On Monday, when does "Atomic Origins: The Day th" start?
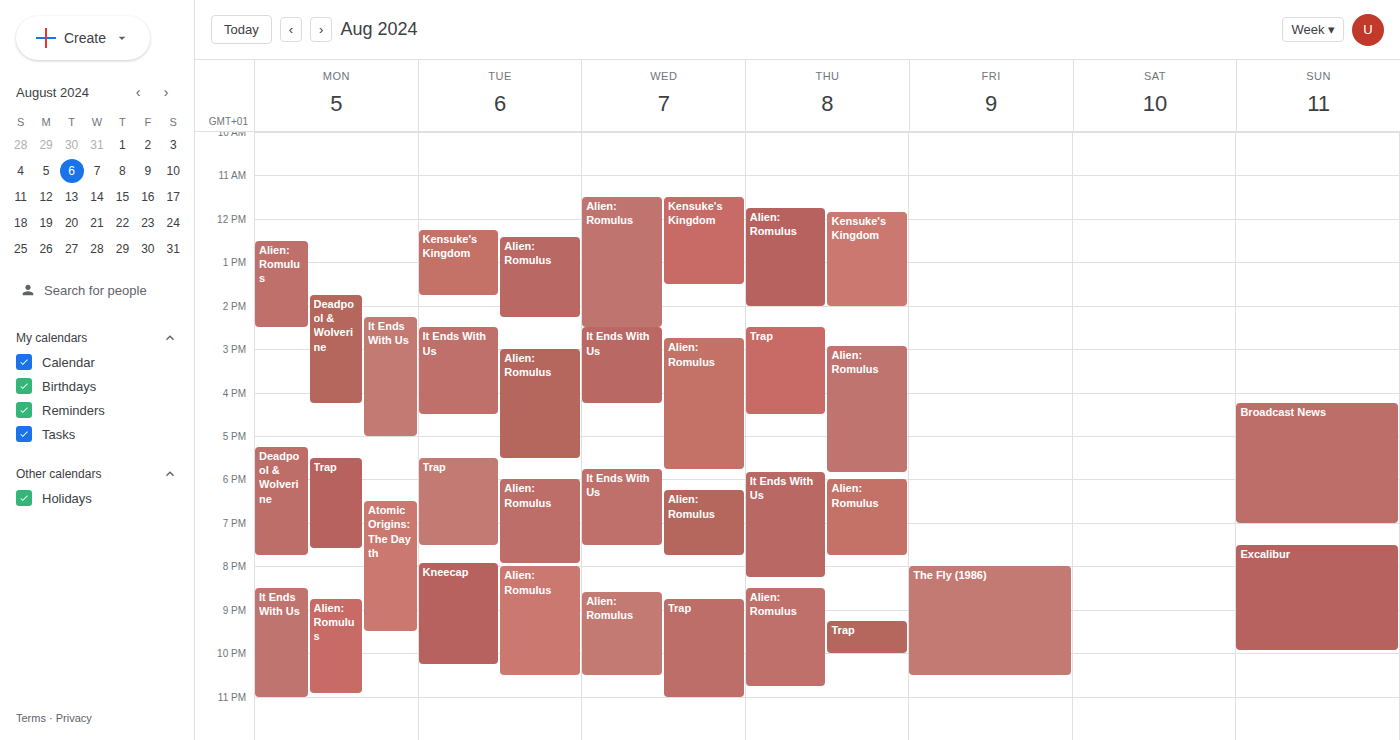
6:30 PM